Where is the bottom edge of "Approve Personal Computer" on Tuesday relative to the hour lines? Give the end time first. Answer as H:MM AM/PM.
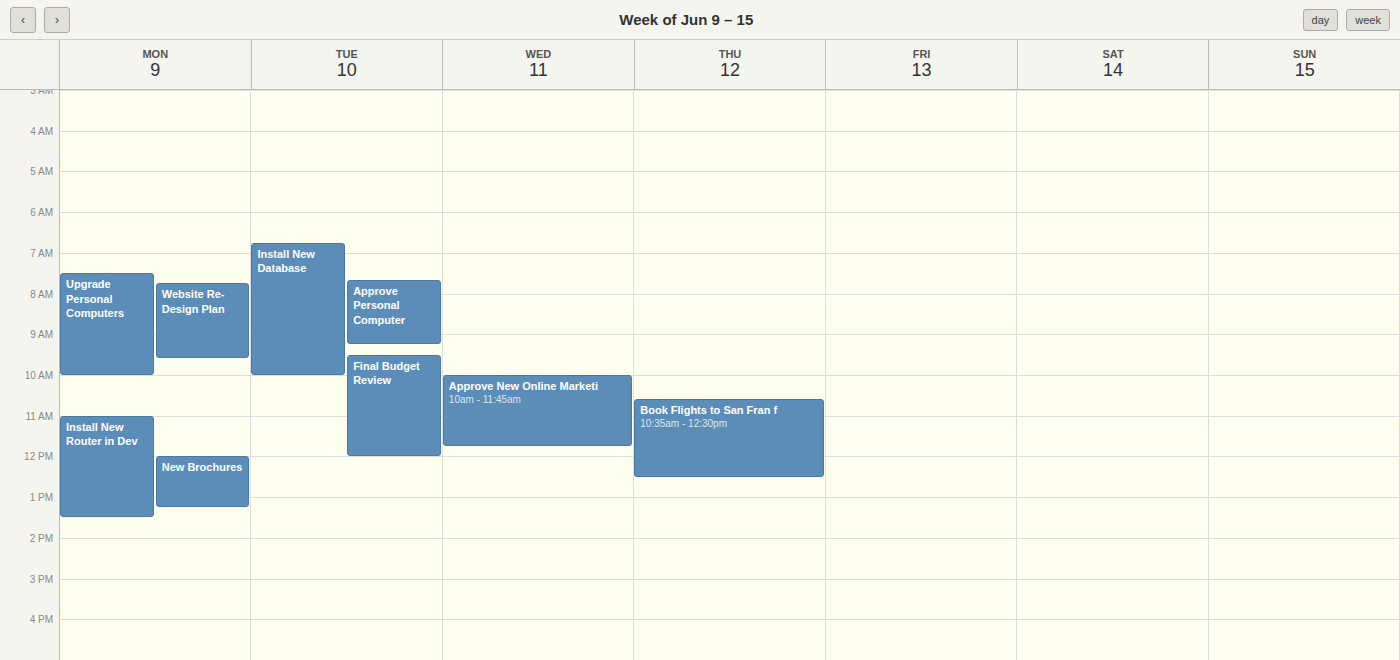
9:15 AM -- neither: a quarter of the way from the 9 AM line to the 10 AM line.